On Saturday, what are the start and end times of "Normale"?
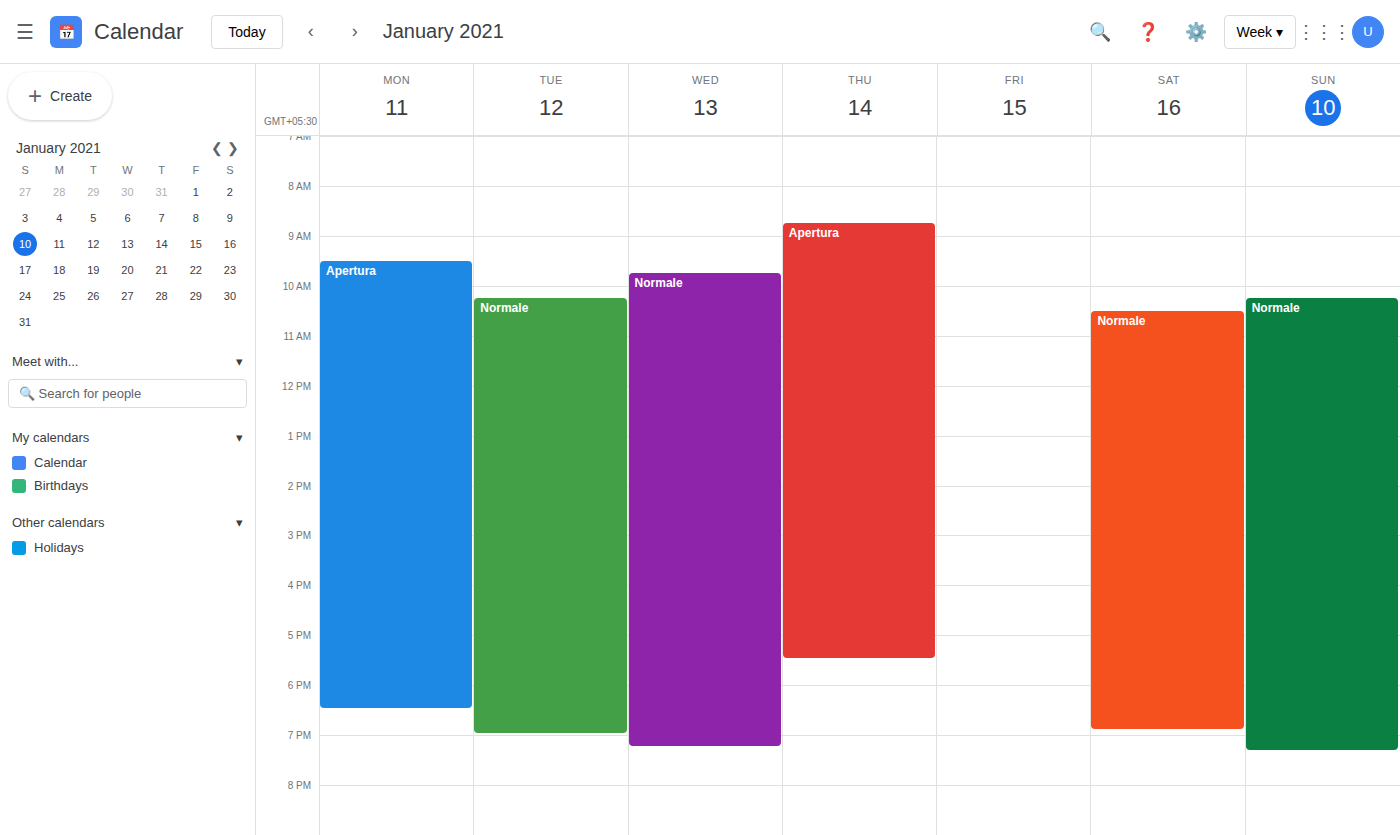
10:30 AM to 6:55 PM